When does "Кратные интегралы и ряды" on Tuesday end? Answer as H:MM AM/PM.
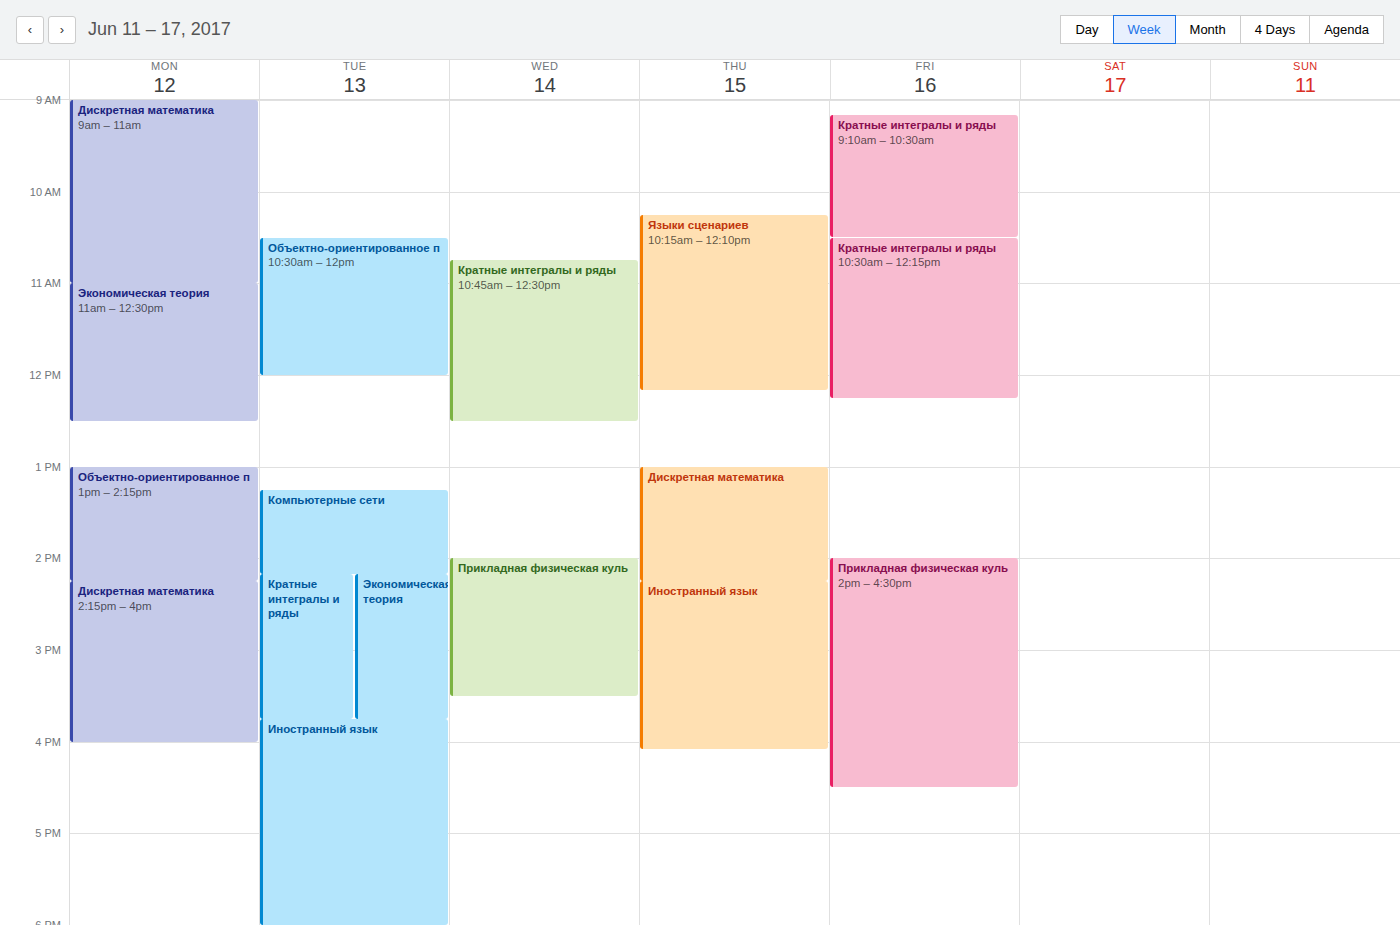
3:45 PM